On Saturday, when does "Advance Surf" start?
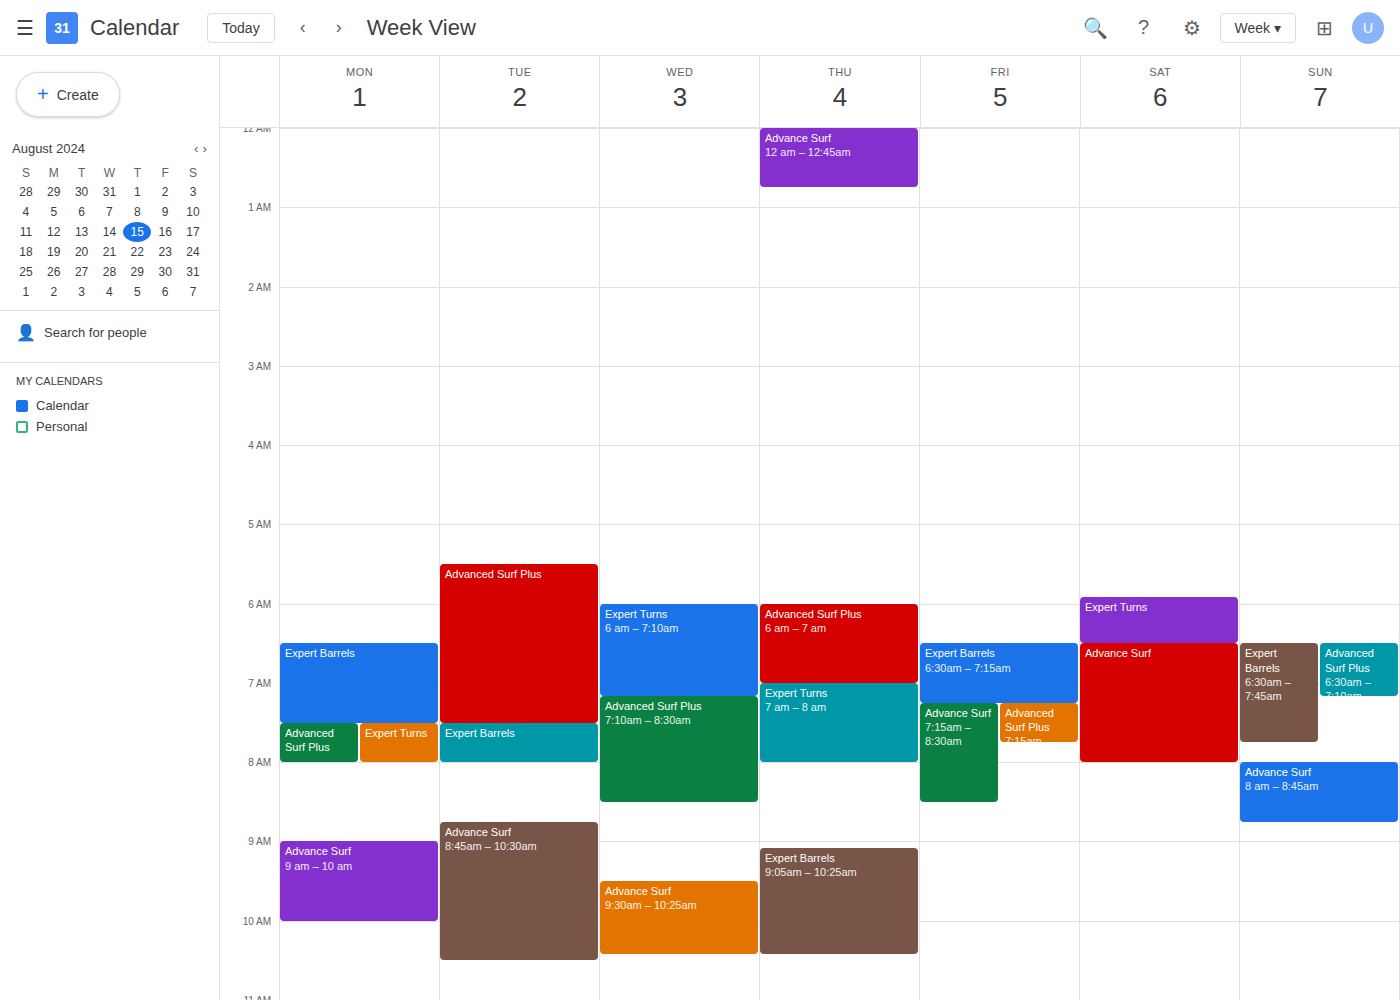
6:30 AM